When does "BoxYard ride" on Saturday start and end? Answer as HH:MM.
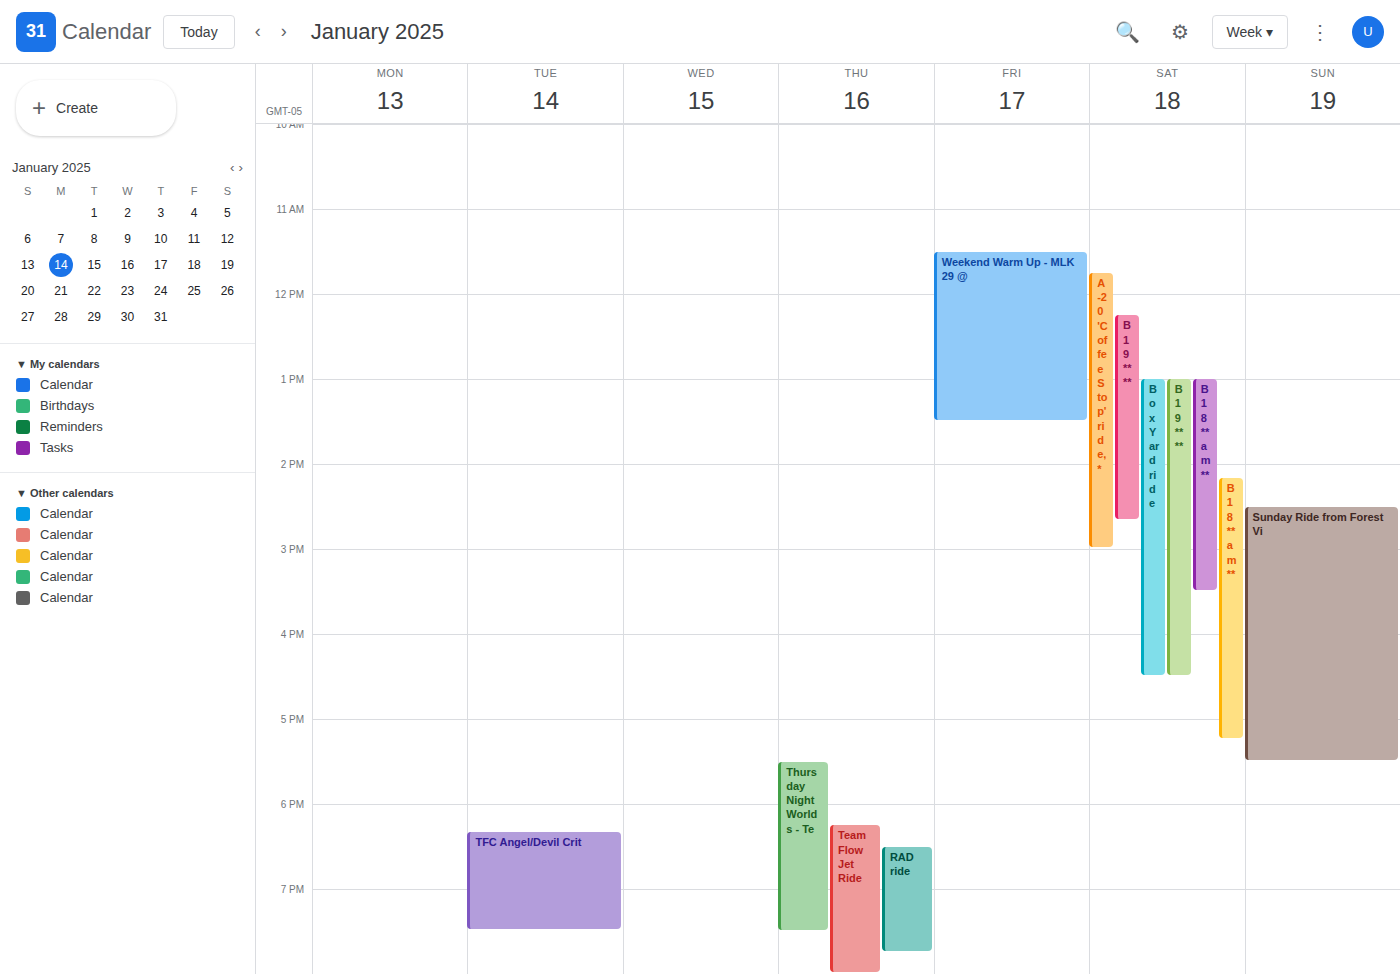
13:00 to 16:30